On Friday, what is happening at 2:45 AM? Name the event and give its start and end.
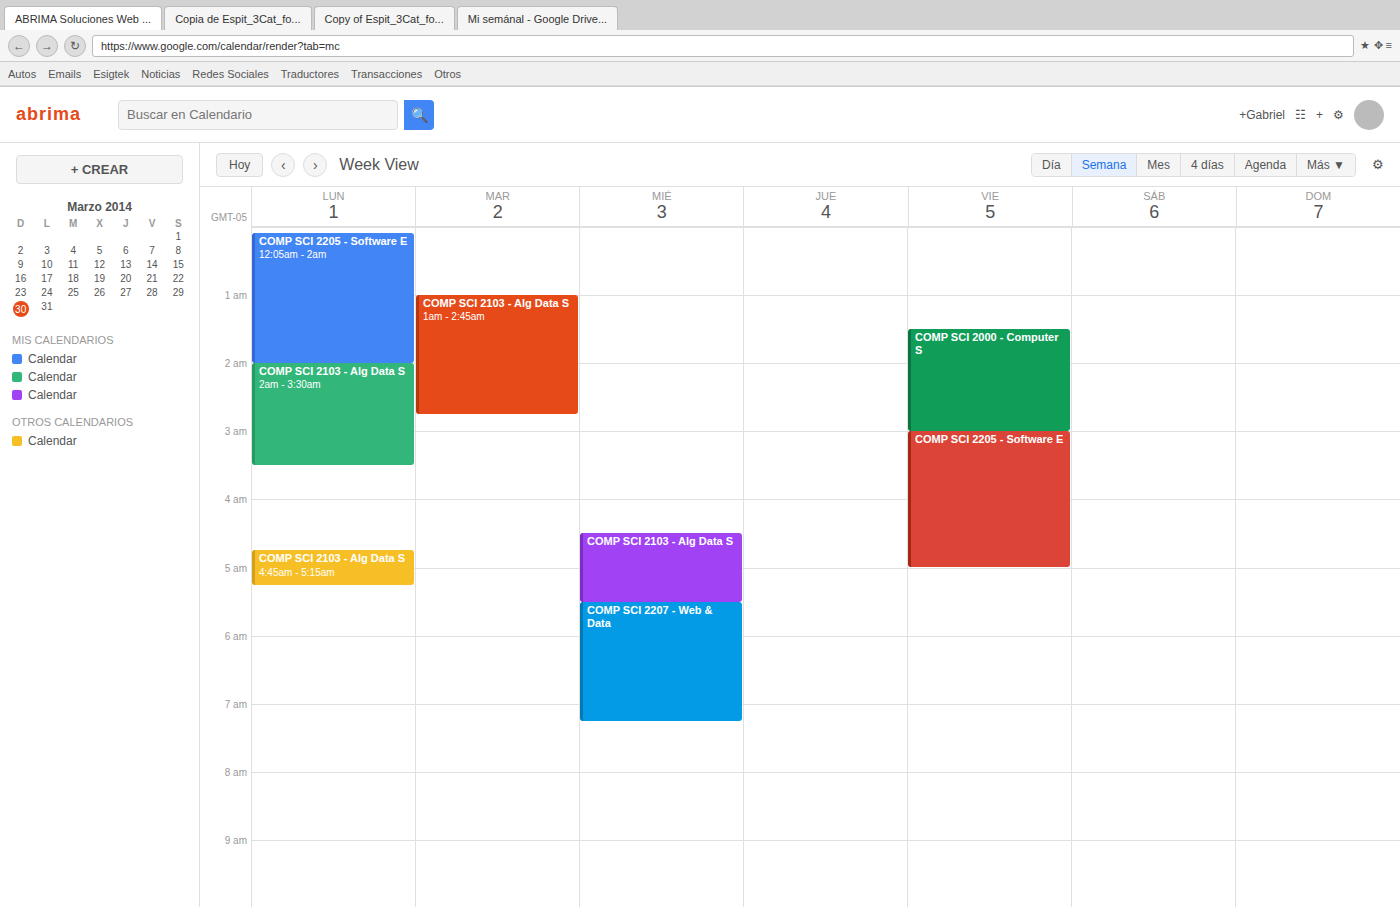
"COMP SCI 2000 - Computer S", 1:30 AM to 3:00 AM